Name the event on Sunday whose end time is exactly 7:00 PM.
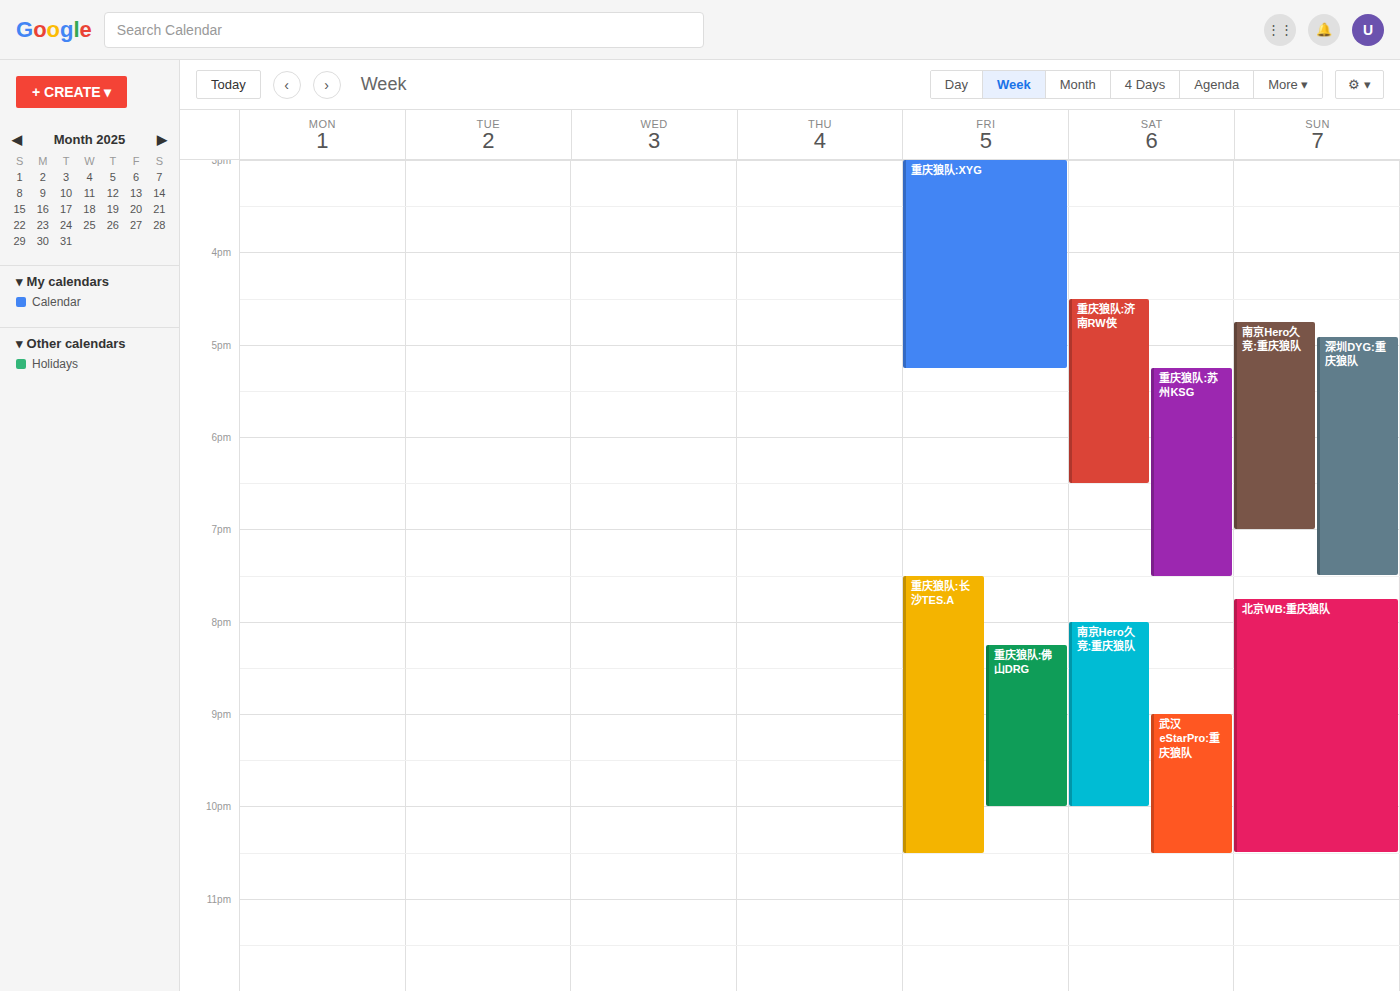
"南京Hero久竞:重庆狼队"